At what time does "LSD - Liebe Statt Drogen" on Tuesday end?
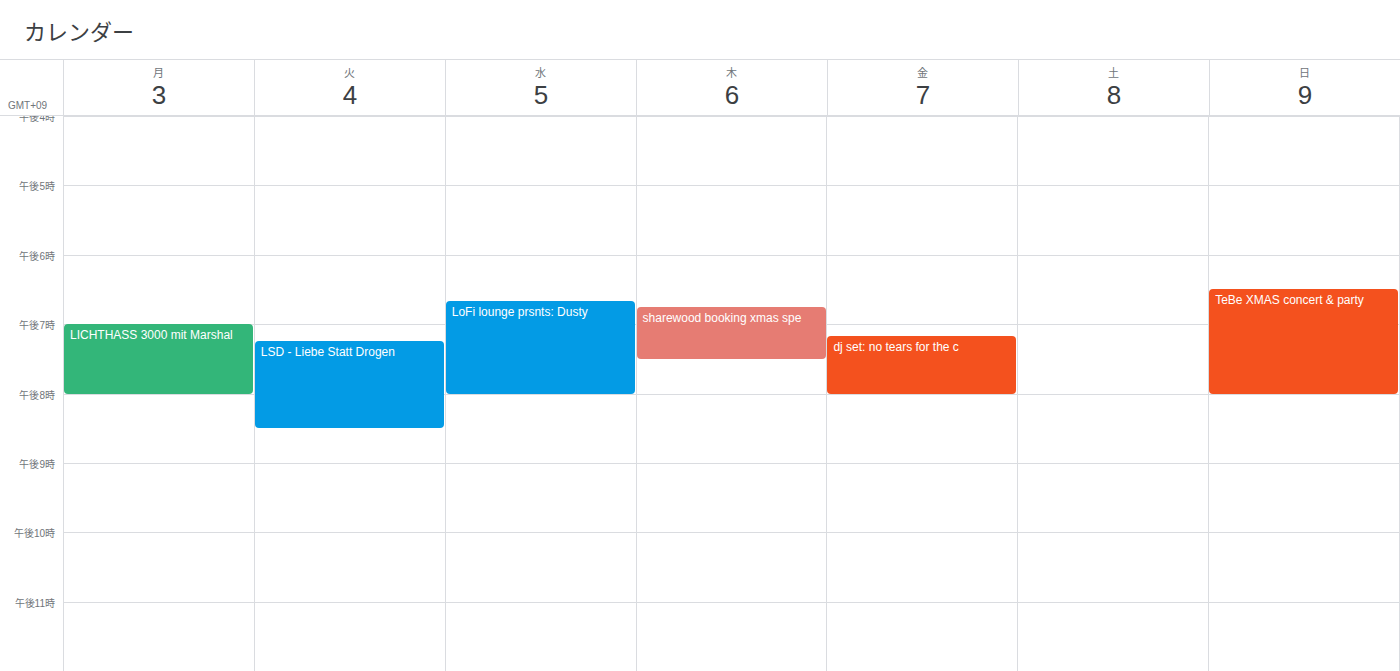
8:30 PM